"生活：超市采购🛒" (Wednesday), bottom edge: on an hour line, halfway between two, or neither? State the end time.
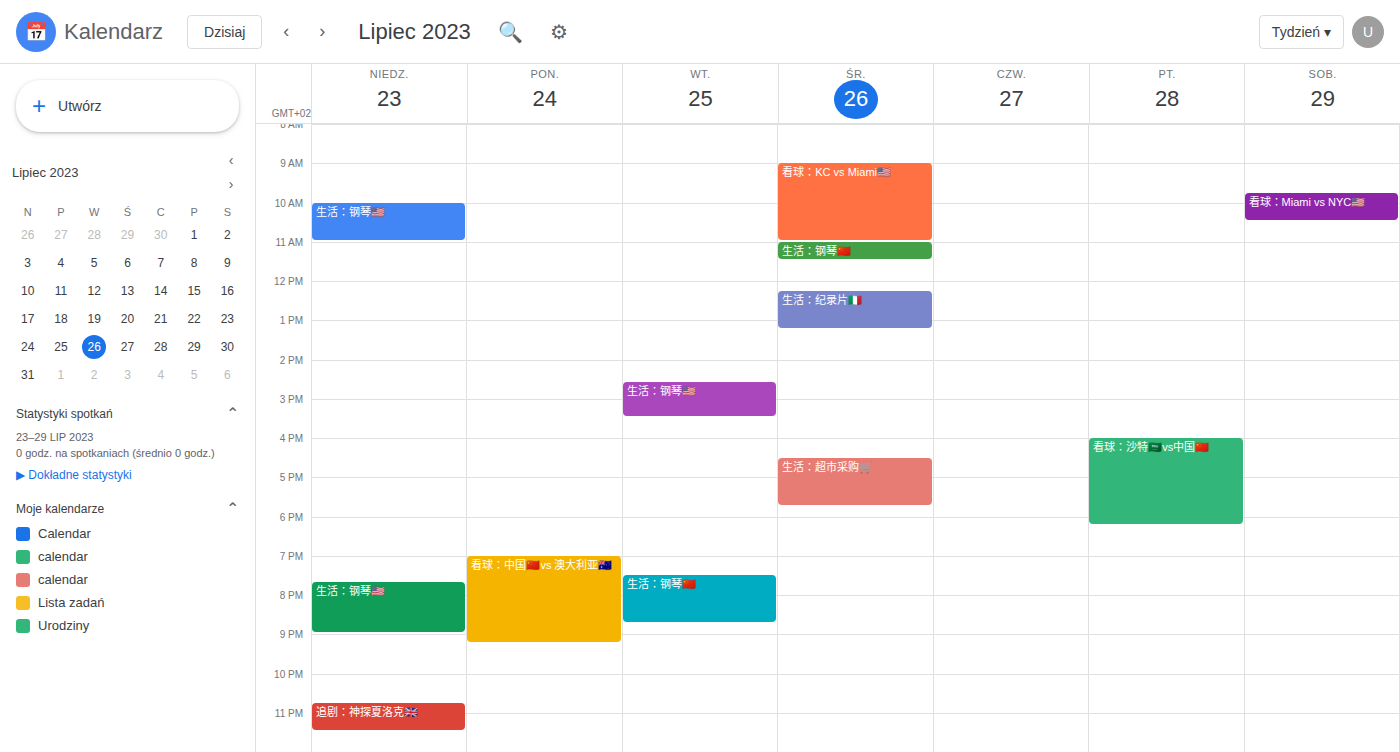
17:45 -- neither: three quarters of the way from the 17:00 line to the 18:00 line.